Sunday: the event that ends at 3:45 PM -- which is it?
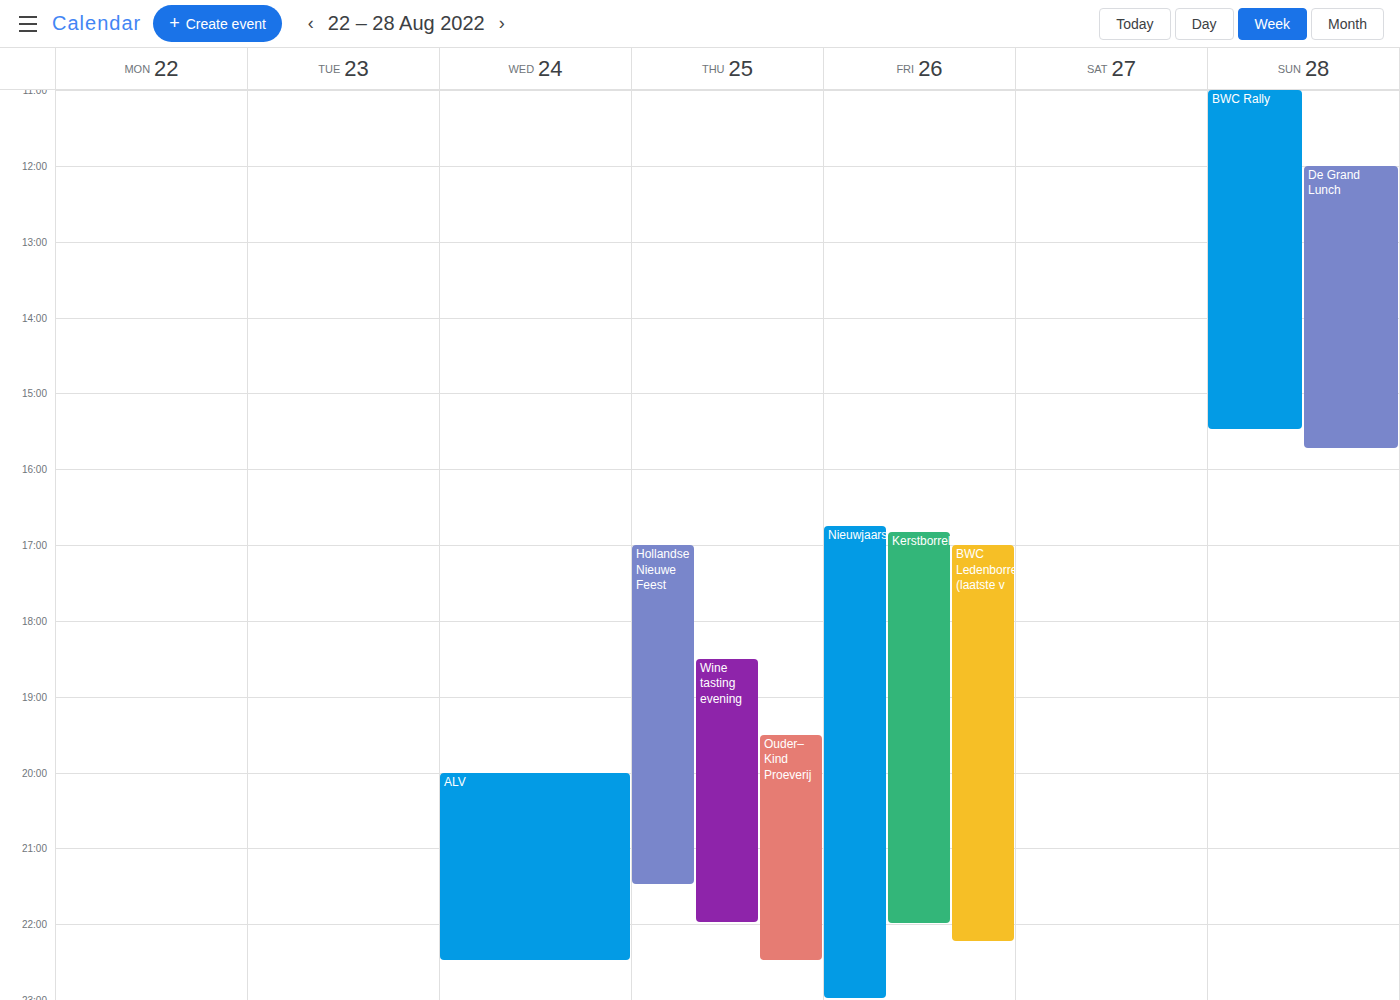
"De Grand Lunch"